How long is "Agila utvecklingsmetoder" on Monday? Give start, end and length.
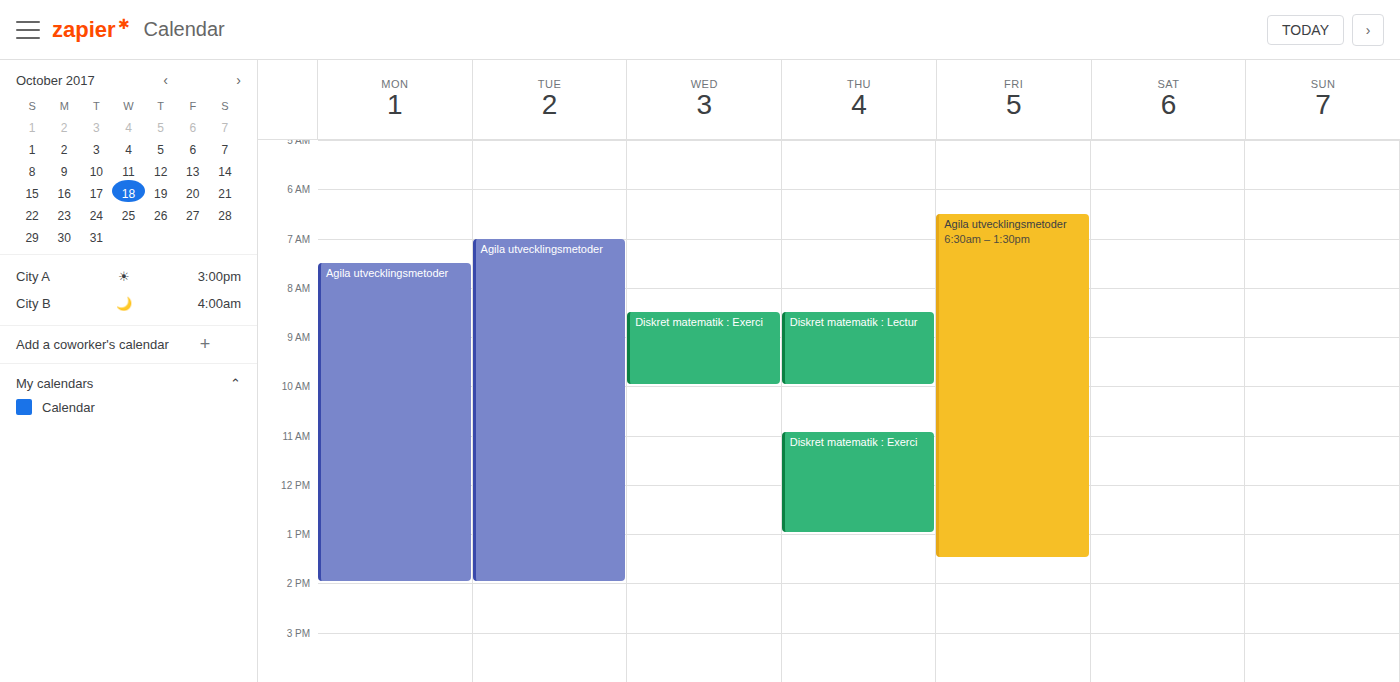
7:30 AM to 2:00 PM, 6 hours 30 minutes